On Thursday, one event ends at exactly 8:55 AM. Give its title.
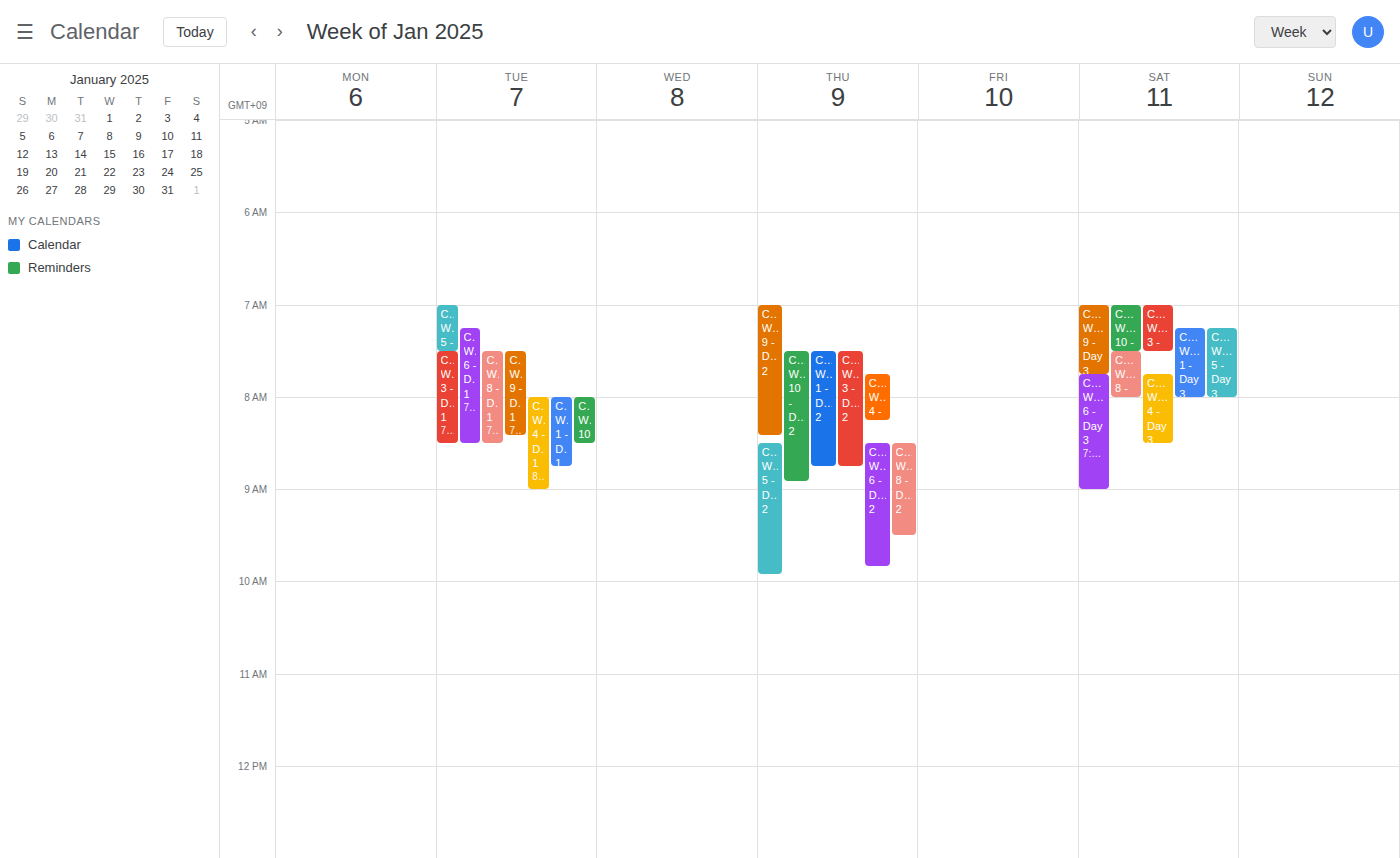
"C25K Week 10 - Day 2"